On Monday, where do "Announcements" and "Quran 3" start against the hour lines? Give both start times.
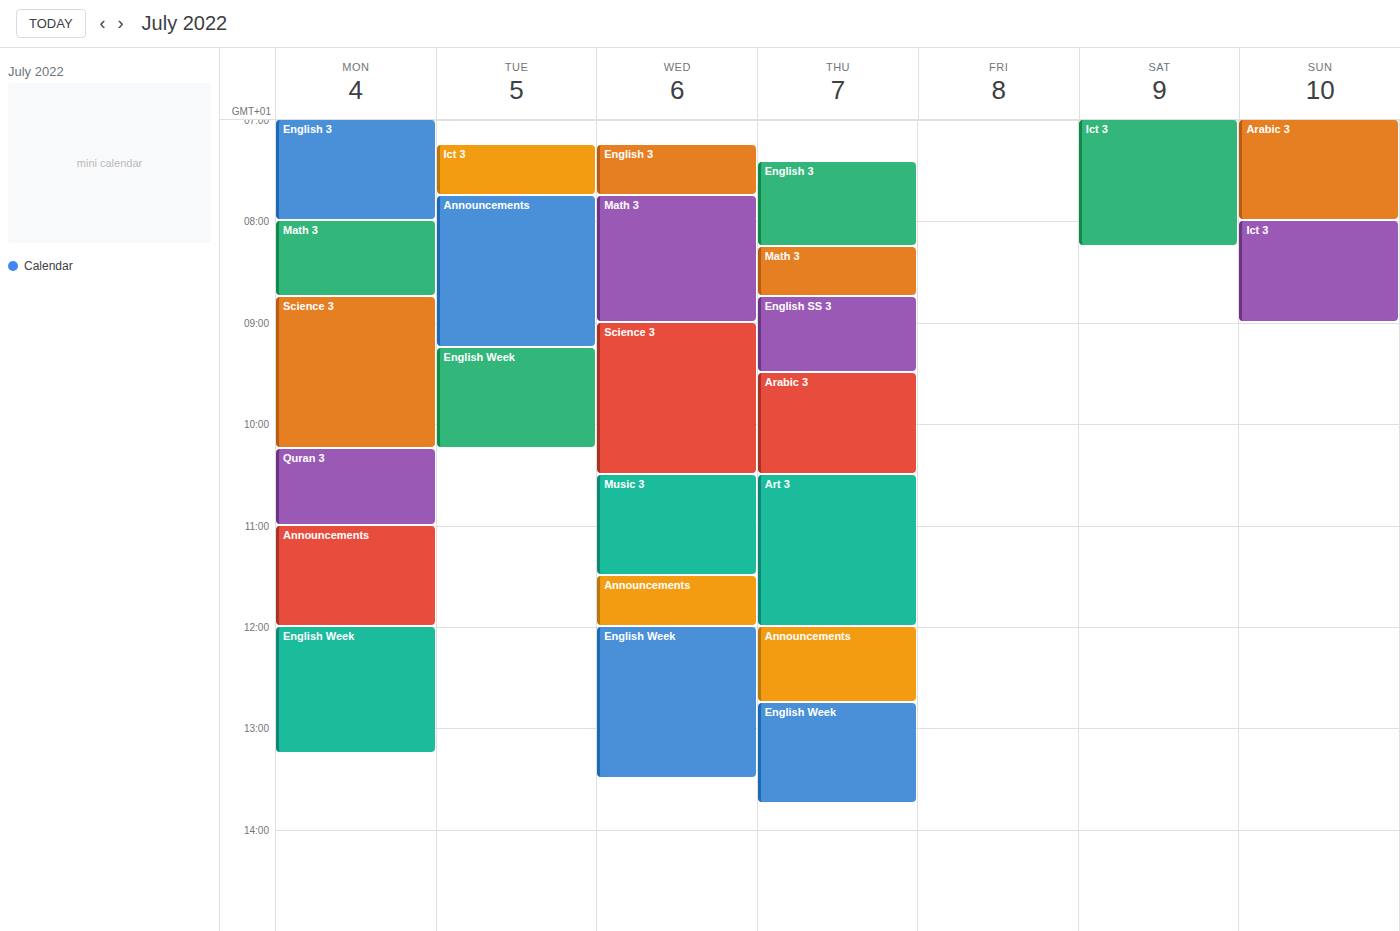
"Announcements": 11:00 AM, exactly on the 11 AM line. "Quran 3": 10:15 AM, neither: a quarter of the way from the 10 AM line to the 11 AM line.